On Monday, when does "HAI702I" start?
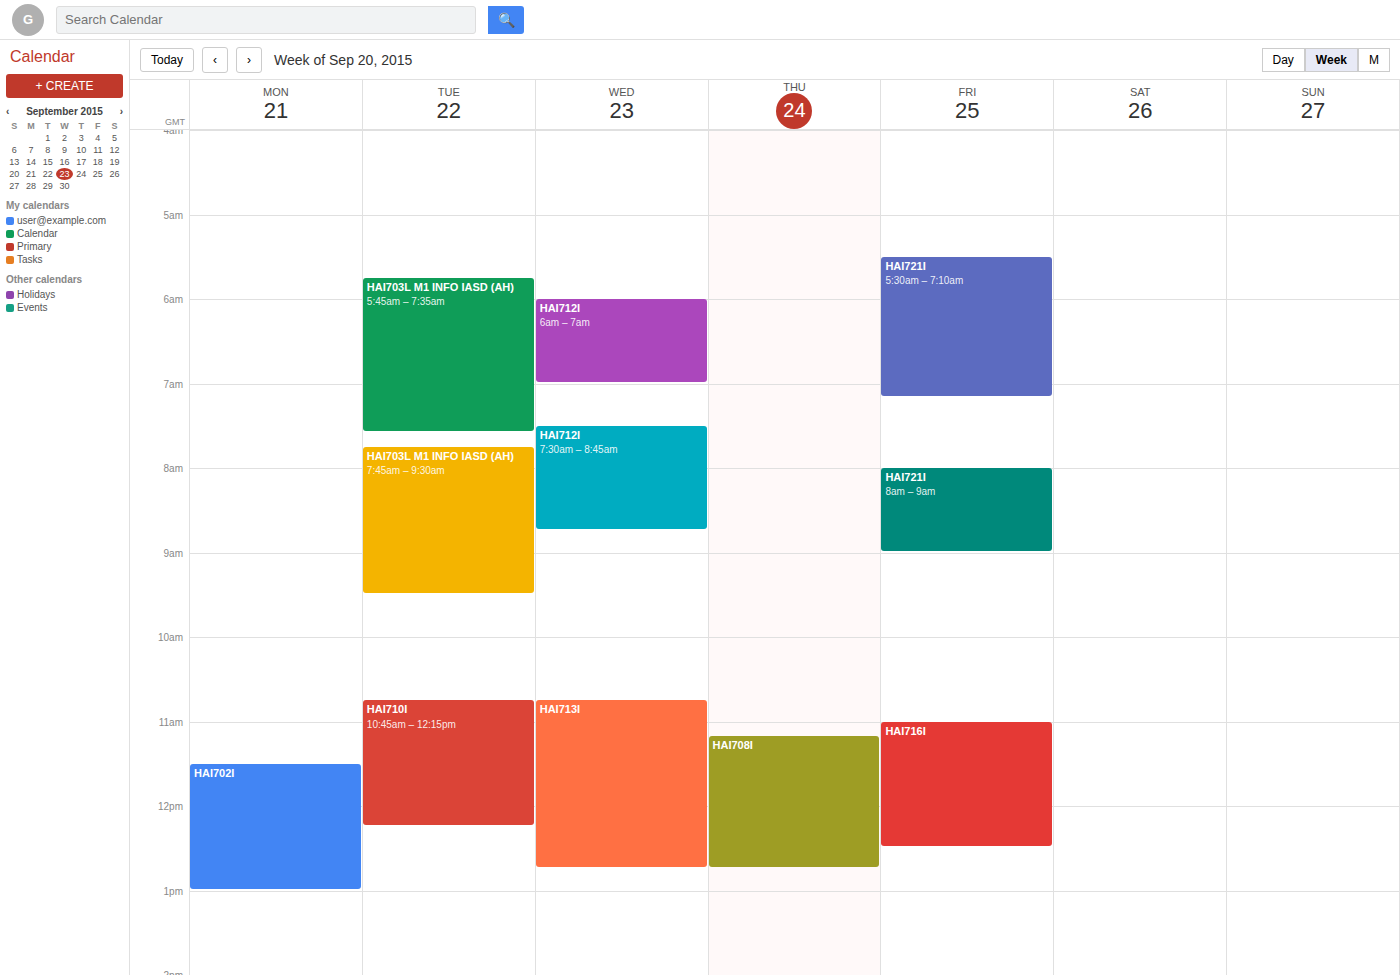
11:30